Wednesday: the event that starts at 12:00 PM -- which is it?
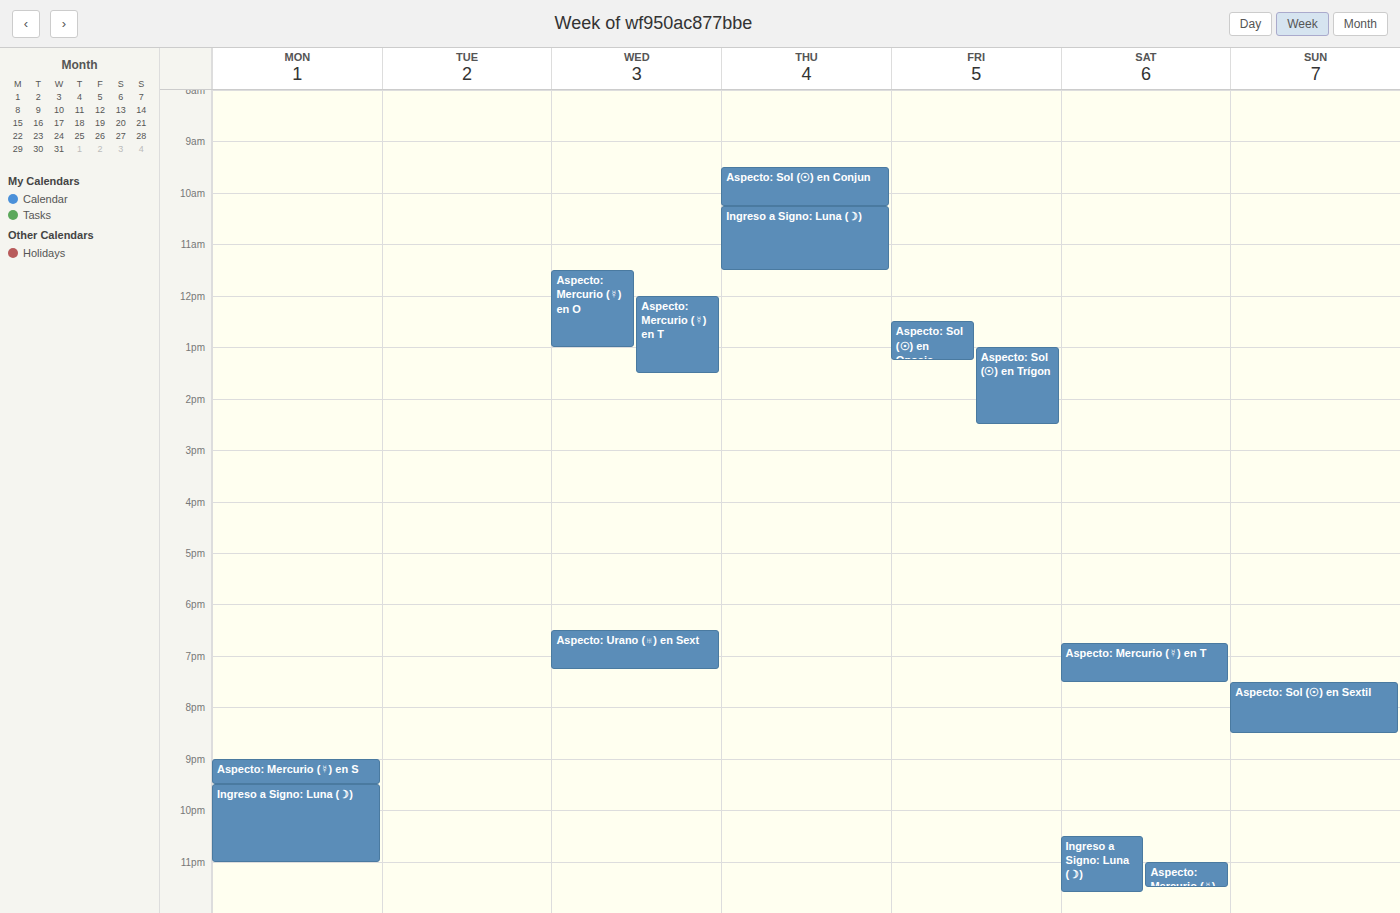
"Aspecto: Mercurio (☿) en T"